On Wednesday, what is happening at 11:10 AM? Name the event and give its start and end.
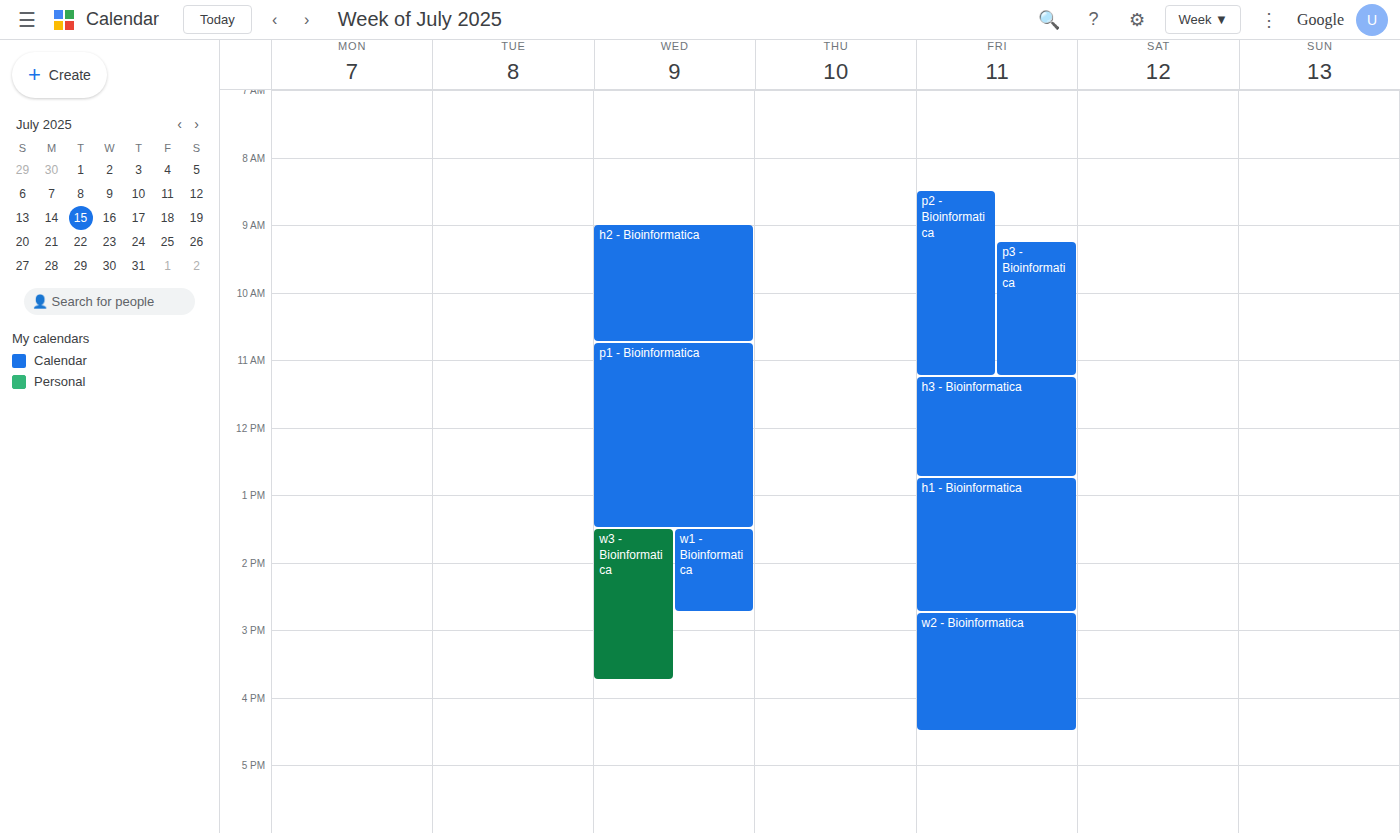
"p1 - Bioinformatica", 10:45 AM to 1:30 PM